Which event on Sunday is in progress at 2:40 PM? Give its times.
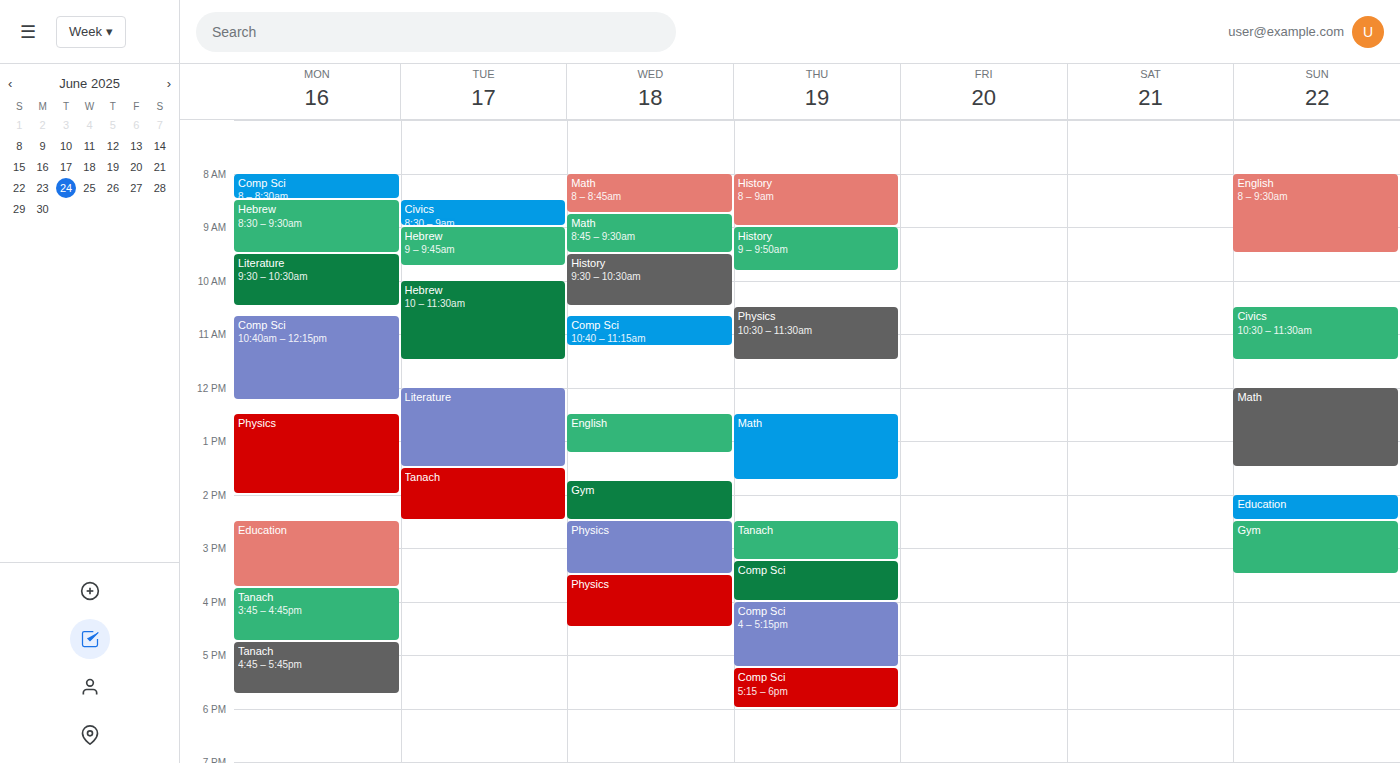
"Gym", 2:30 PM to 3:30 PM